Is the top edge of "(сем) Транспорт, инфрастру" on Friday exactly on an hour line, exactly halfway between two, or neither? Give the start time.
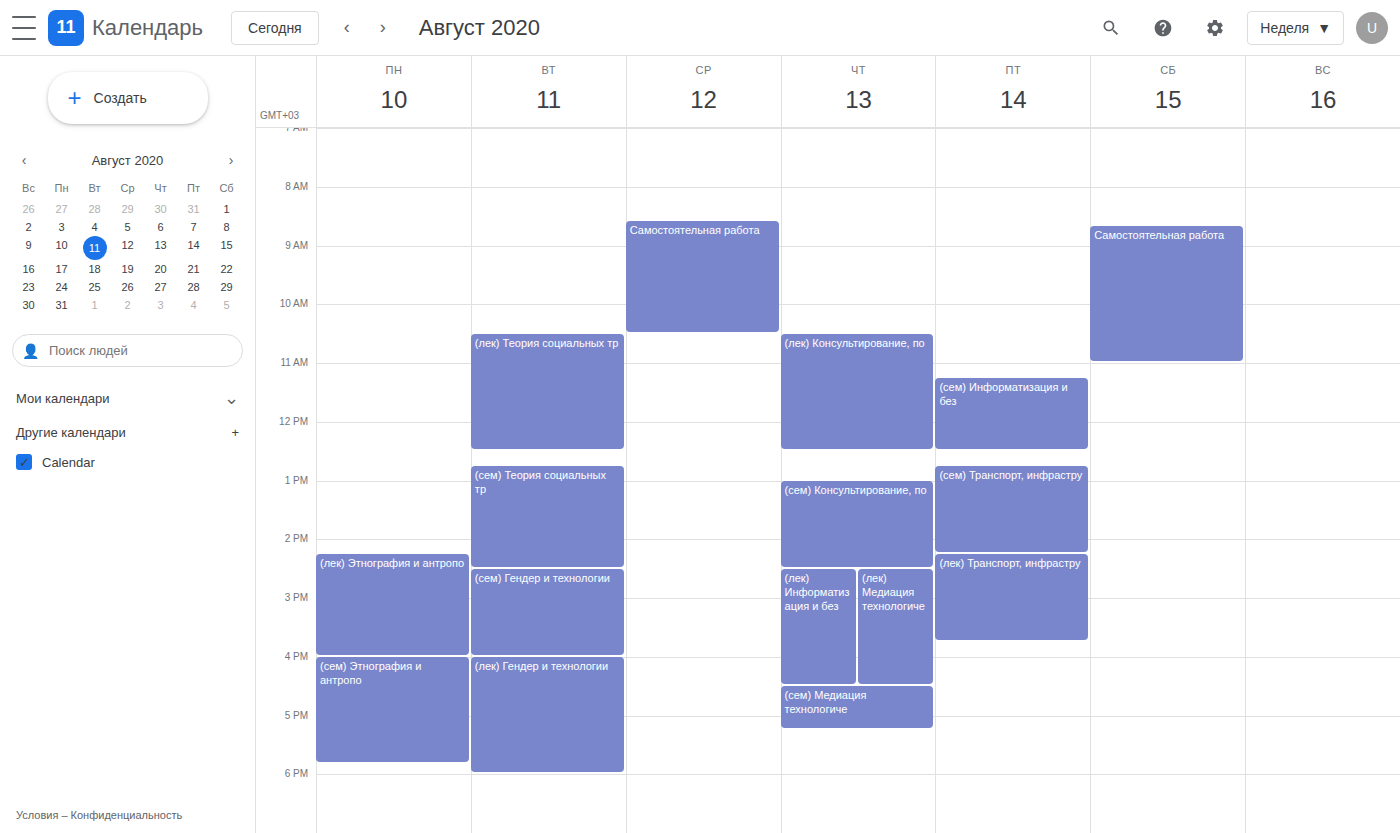
12:45 PM -- neither: three quarters of the way from the 12 PM line to the 1 PM line.